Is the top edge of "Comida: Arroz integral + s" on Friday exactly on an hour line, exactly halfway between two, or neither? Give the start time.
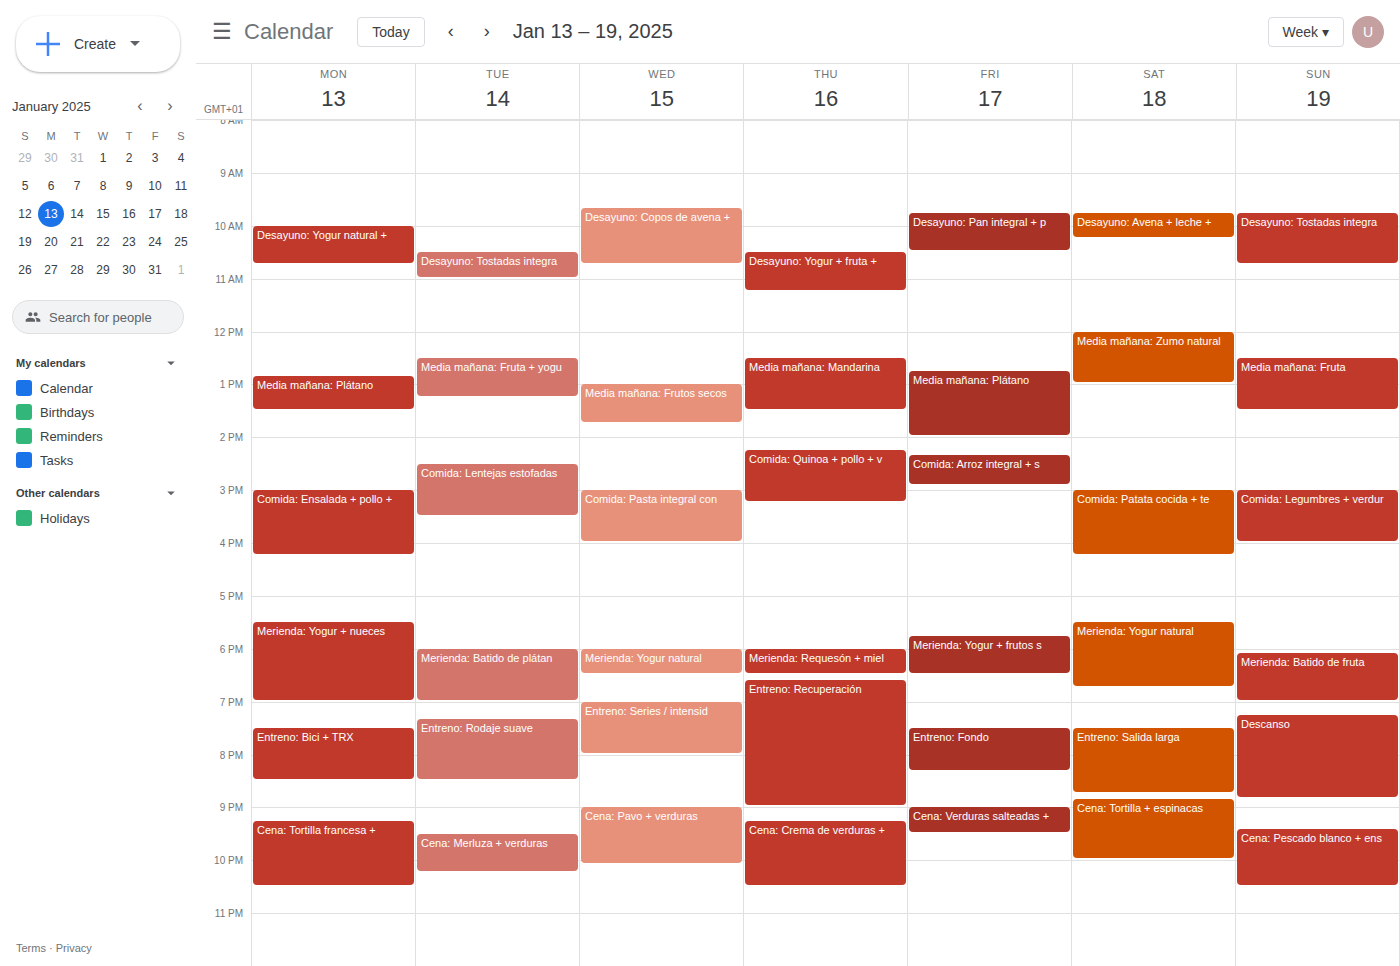
14:20 -- neither: 20 minutes below the 14:00 line and 40 minutes above the 15:00 line.